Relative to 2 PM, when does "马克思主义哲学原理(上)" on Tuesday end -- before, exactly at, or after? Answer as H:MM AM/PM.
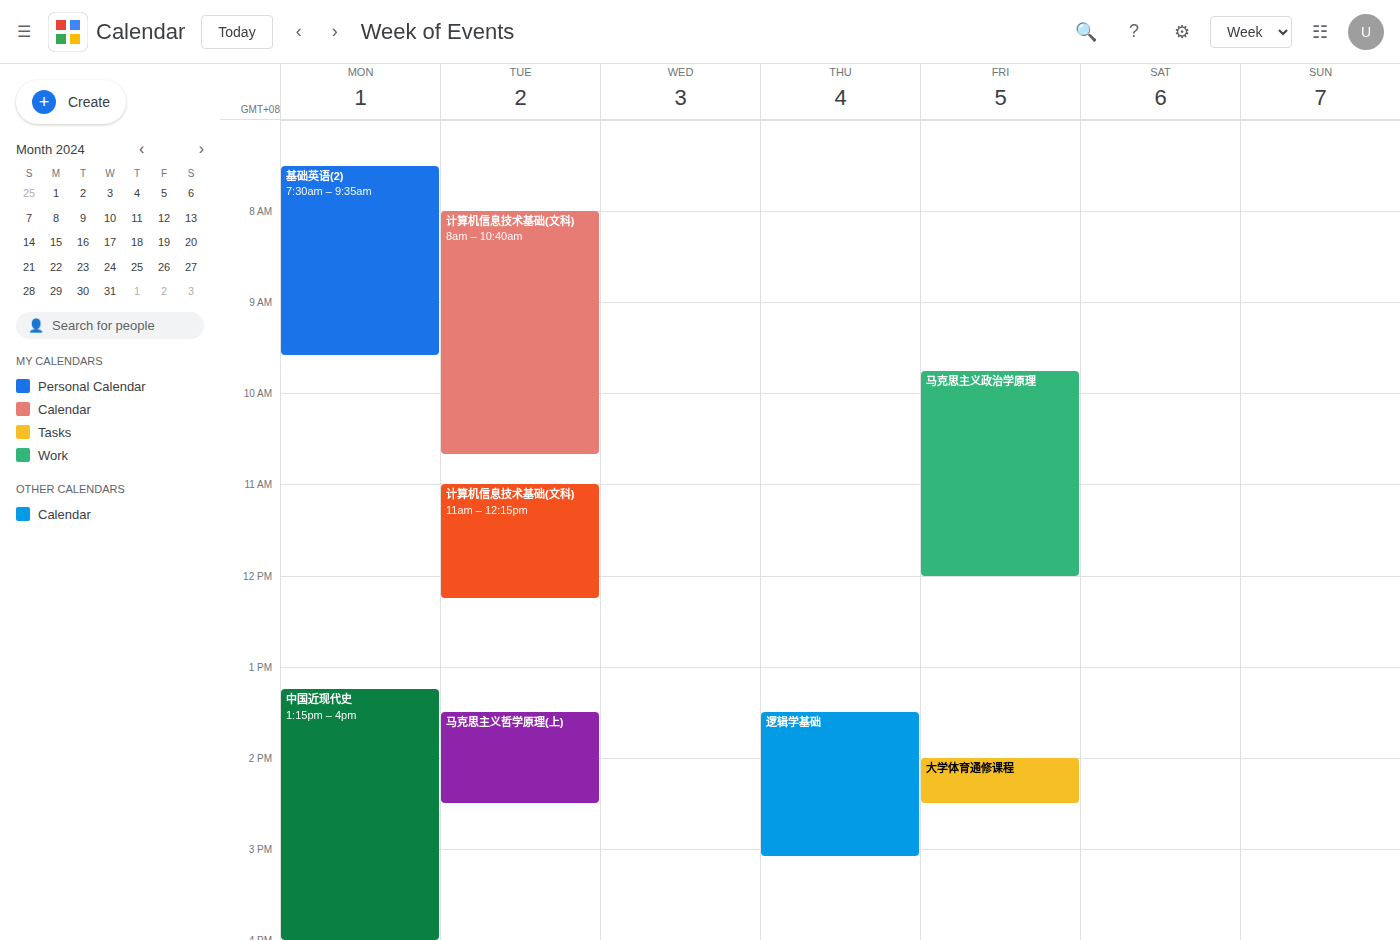
2:30 PM -- after 2 PM, 30 minutes below the 2 PM line.